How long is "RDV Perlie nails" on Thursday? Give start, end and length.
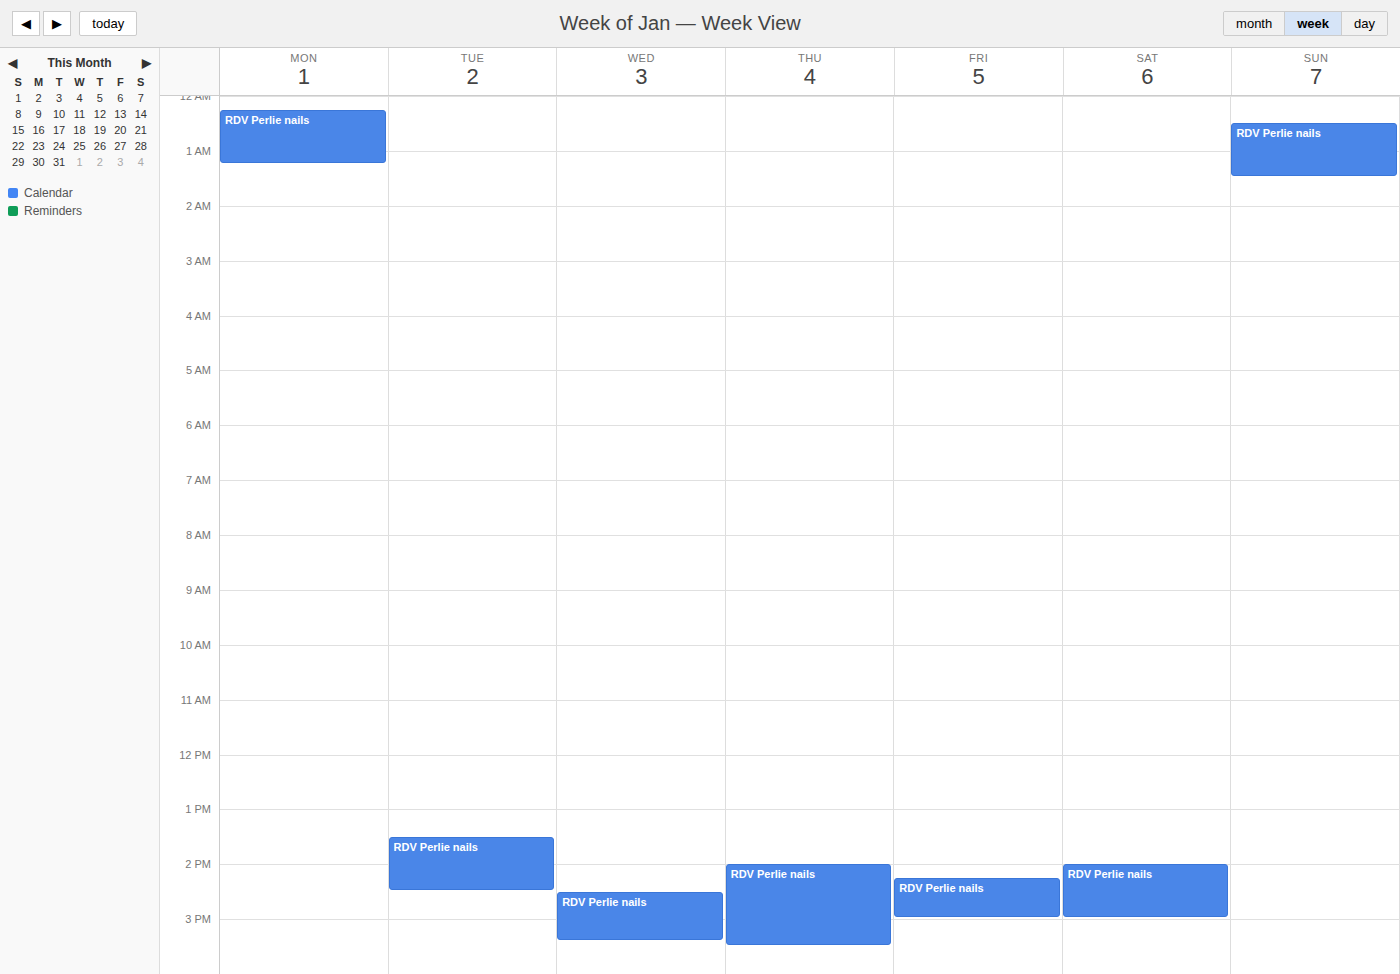
2:00 PM to 3:30 PM, 1 hour 30 minutes